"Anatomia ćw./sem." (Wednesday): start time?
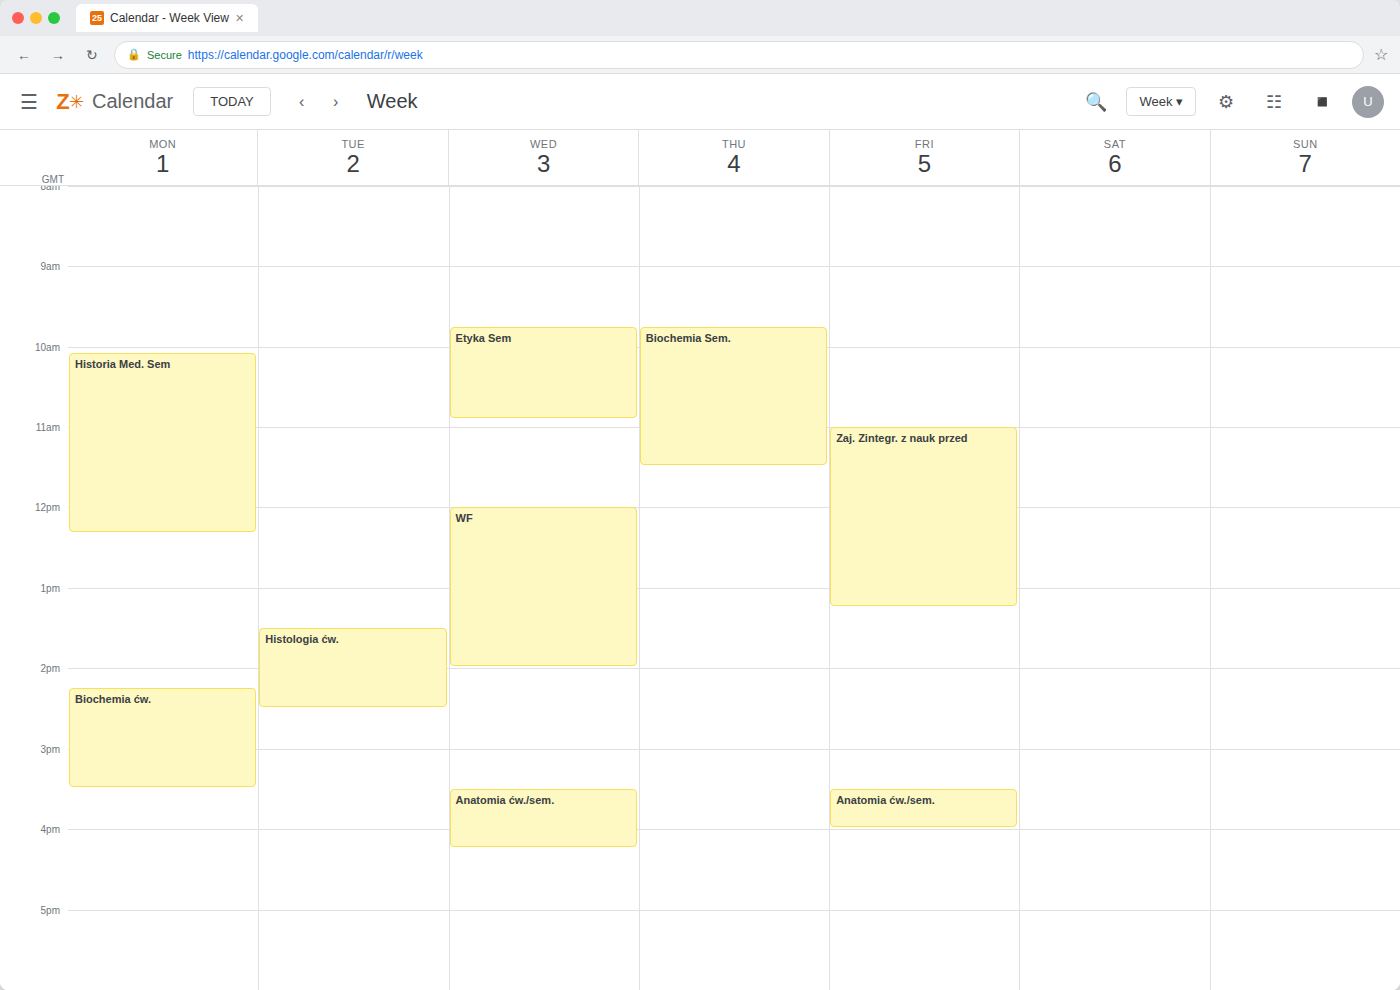
3:30 PM